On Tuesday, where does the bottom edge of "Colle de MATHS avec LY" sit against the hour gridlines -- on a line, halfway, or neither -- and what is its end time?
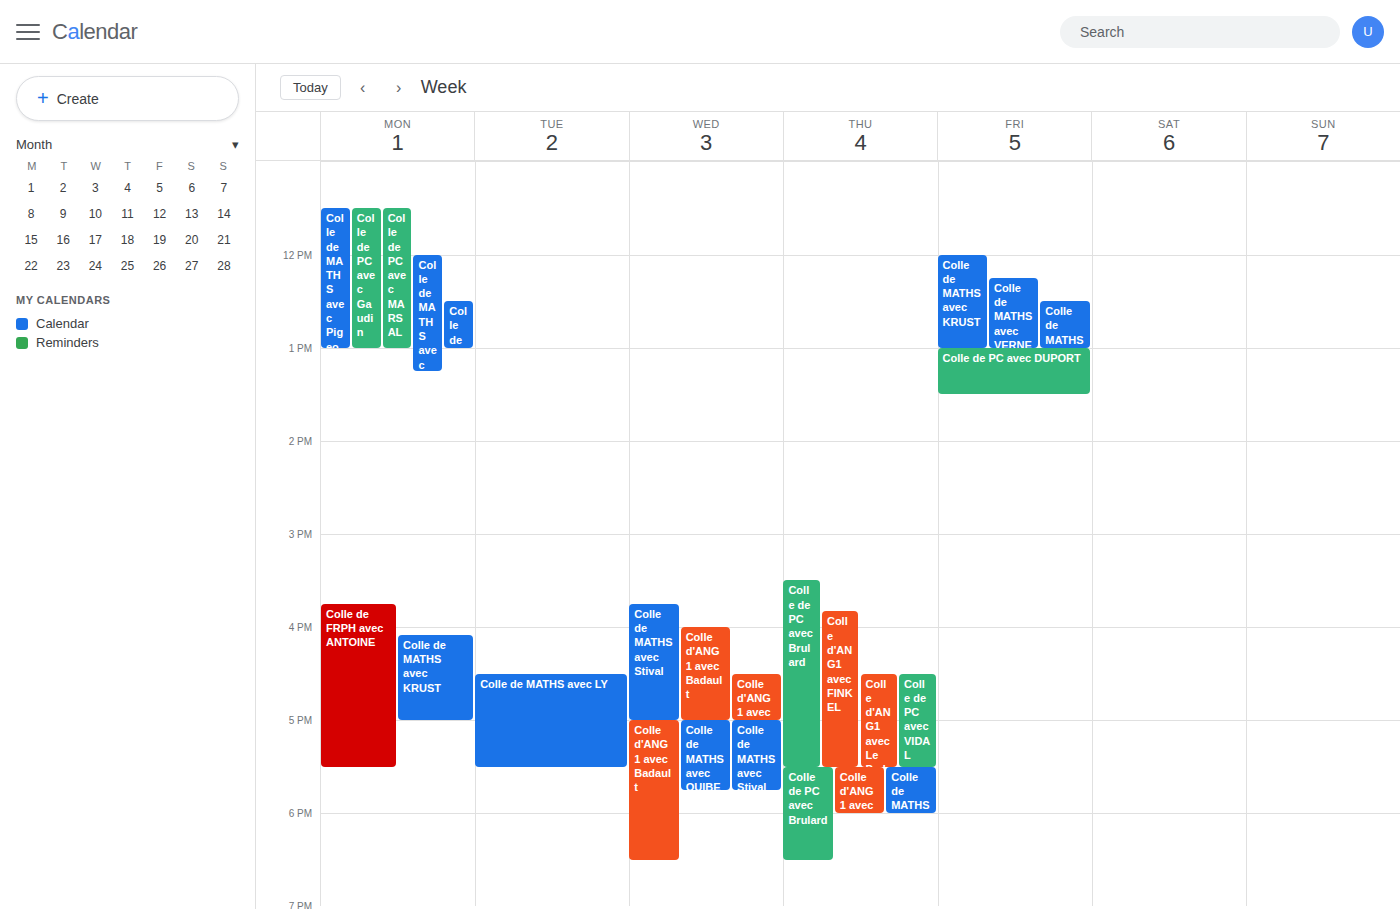
5:30 PM -- halfway between the 5 PM and 6 PM lines.